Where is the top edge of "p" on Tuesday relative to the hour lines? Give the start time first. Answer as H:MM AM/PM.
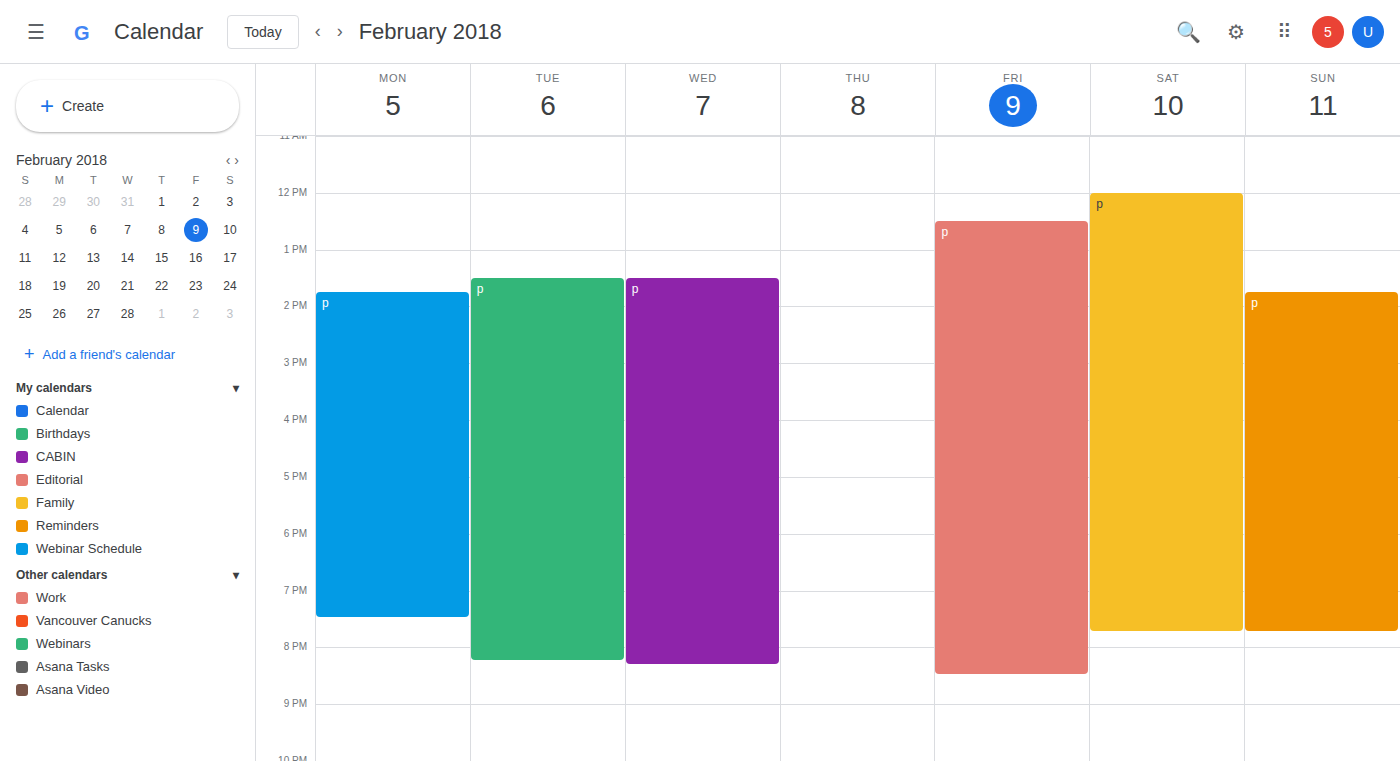
1:30 PM -- halfway between the 1 PM and 2 PM lines.